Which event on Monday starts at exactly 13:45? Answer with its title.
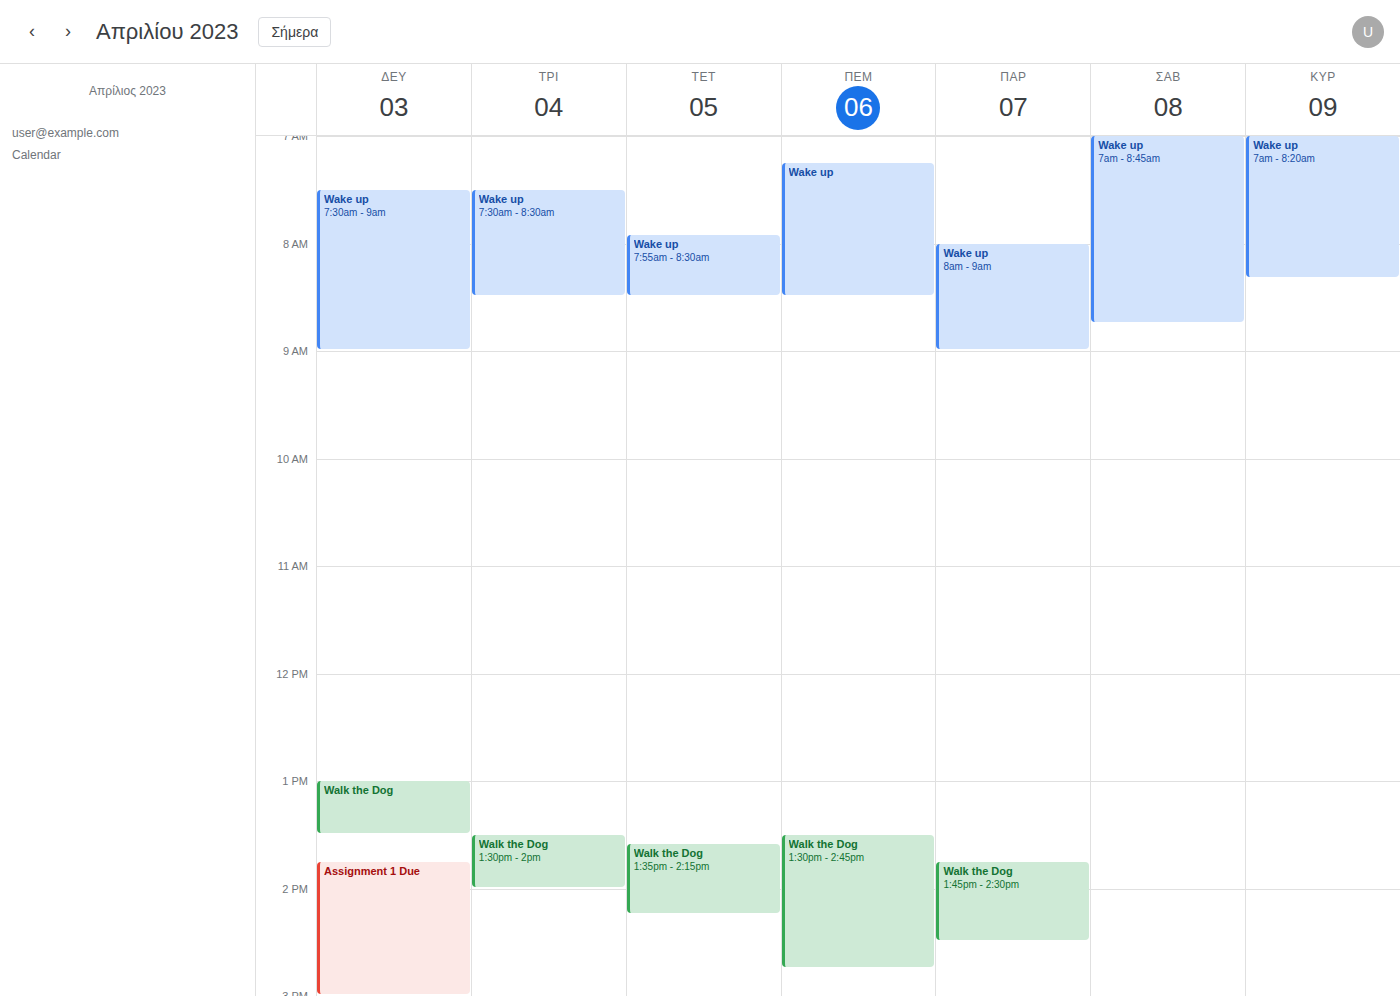
"Assignment 1 Due"